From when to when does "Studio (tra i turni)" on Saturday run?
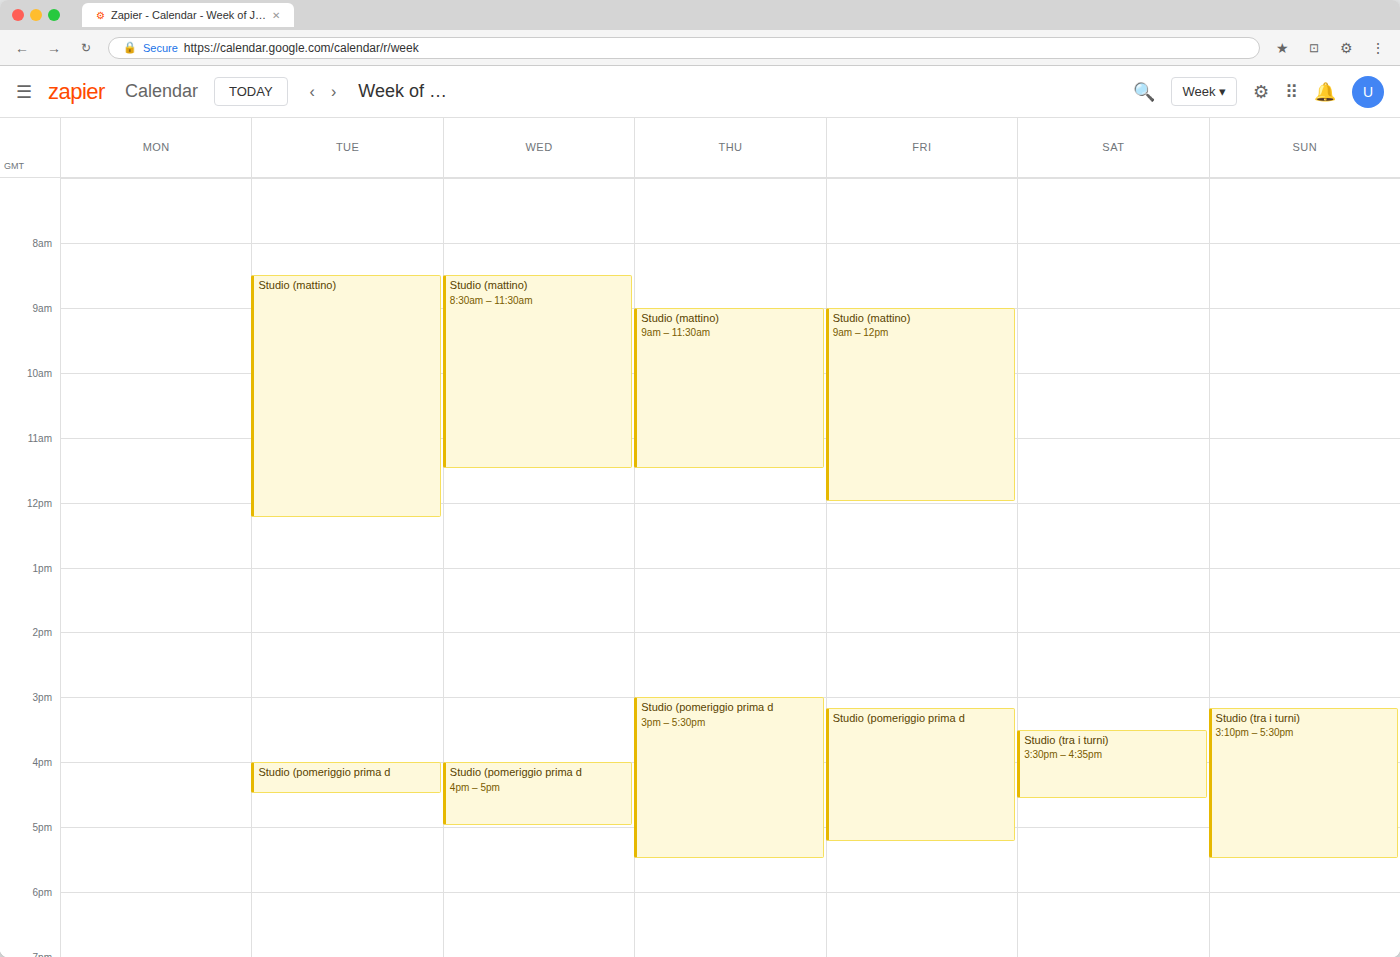
3:30 PM to 4:35 PM